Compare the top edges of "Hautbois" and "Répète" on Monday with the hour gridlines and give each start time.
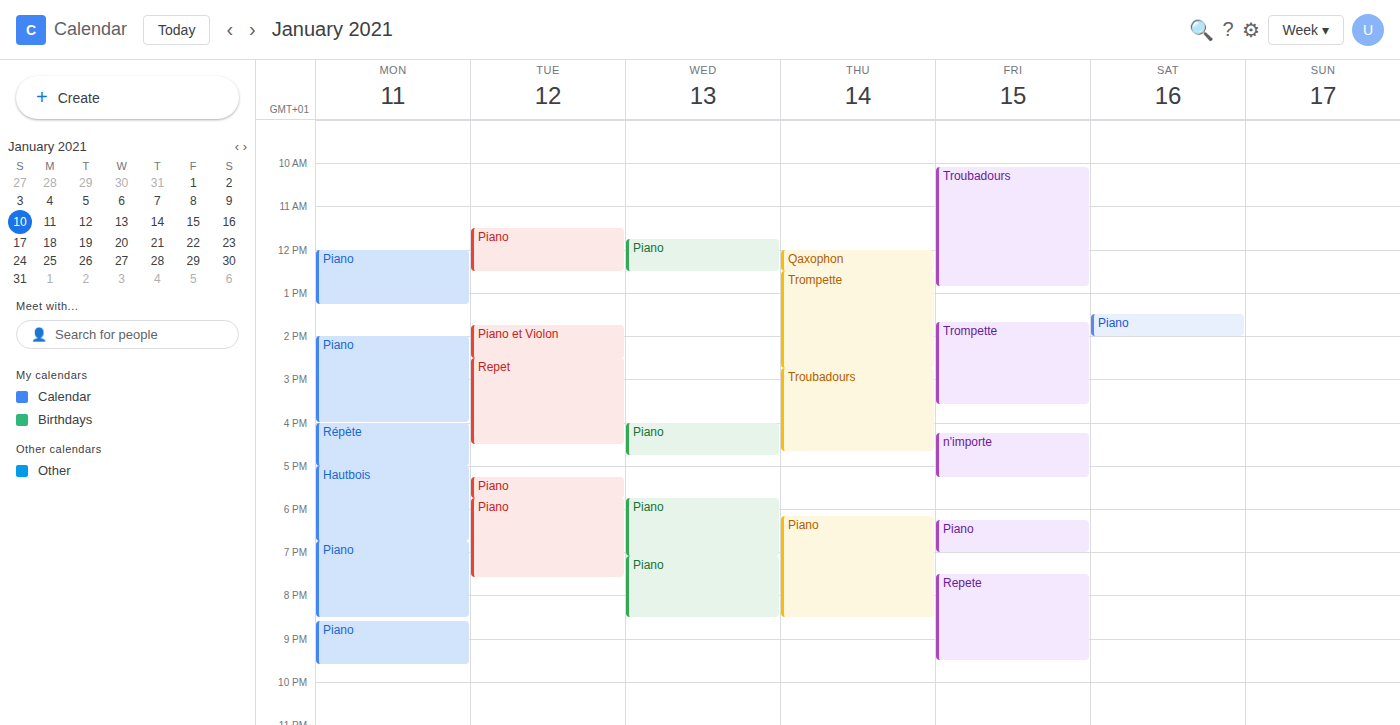
"Hautbois": 5:00 PM, exactly on the 5 PM line. "Répète": 4:00 PM, exactly on the 4 PM line.